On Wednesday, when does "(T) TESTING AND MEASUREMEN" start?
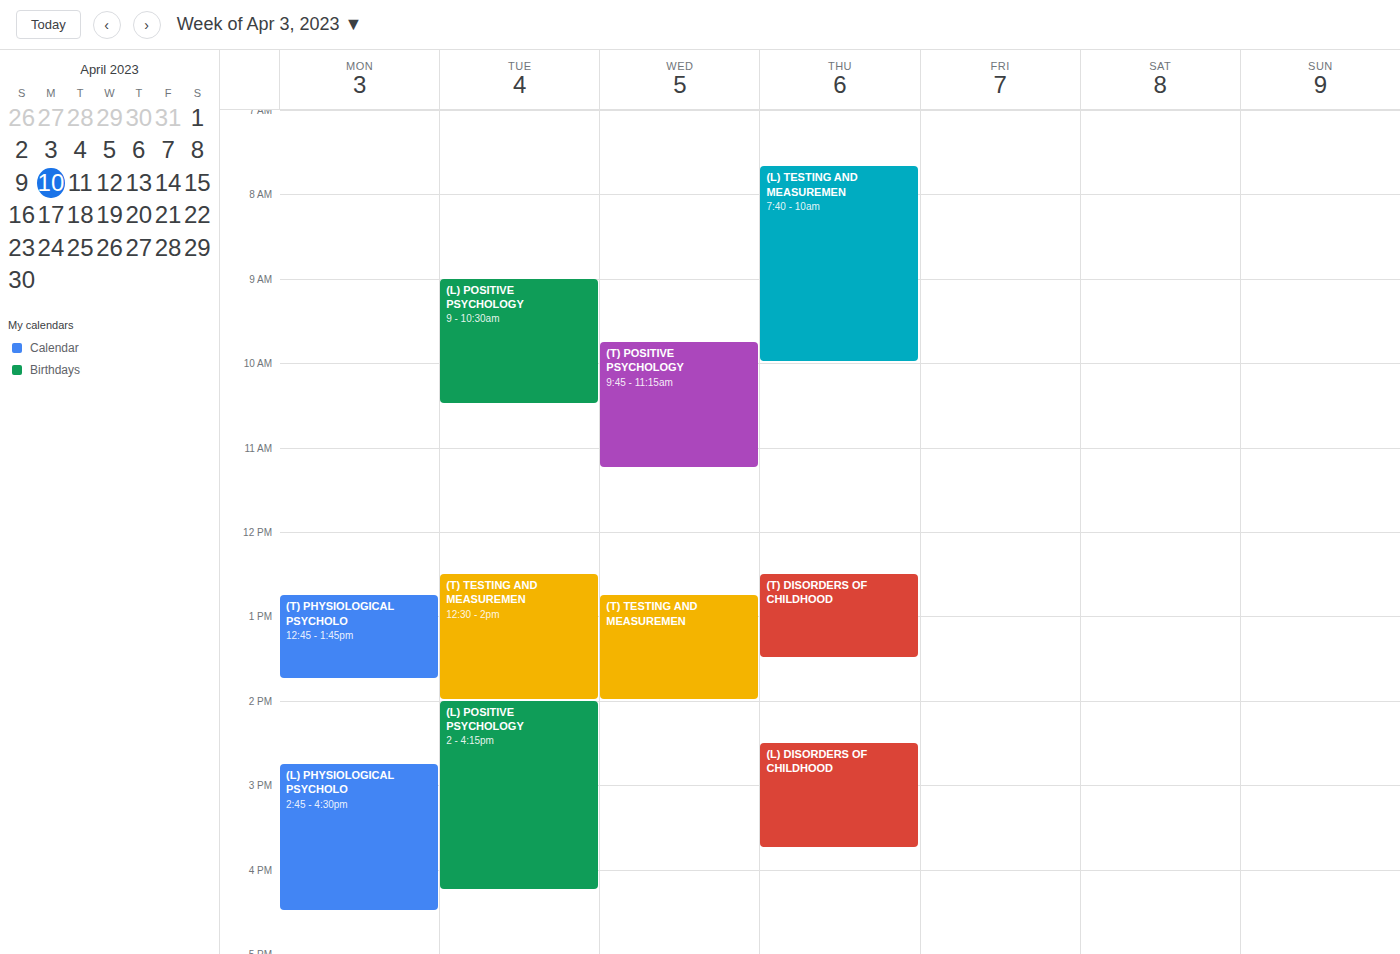
12:45 PM